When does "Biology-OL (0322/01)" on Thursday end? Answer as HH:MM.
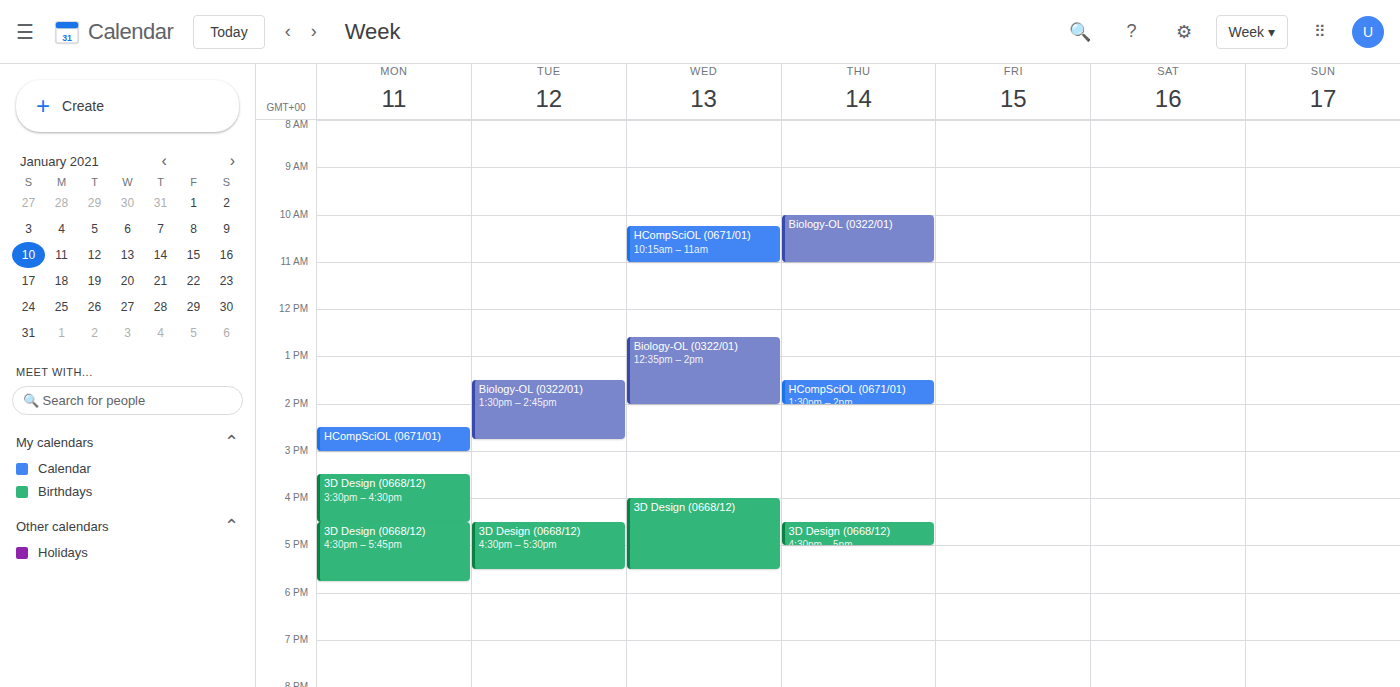
11:00